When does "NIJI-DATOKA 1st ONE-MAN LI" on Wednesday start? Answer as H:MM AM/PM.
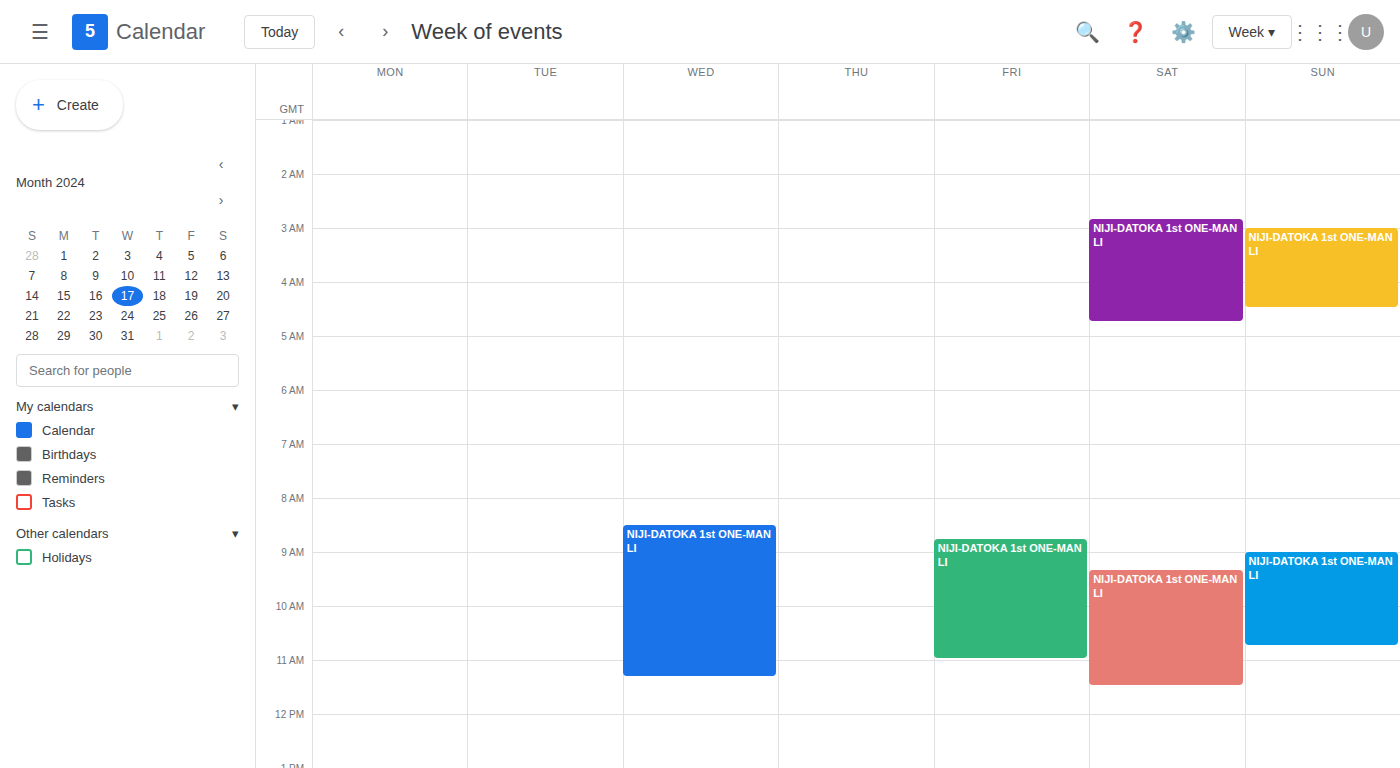
8:30 AM